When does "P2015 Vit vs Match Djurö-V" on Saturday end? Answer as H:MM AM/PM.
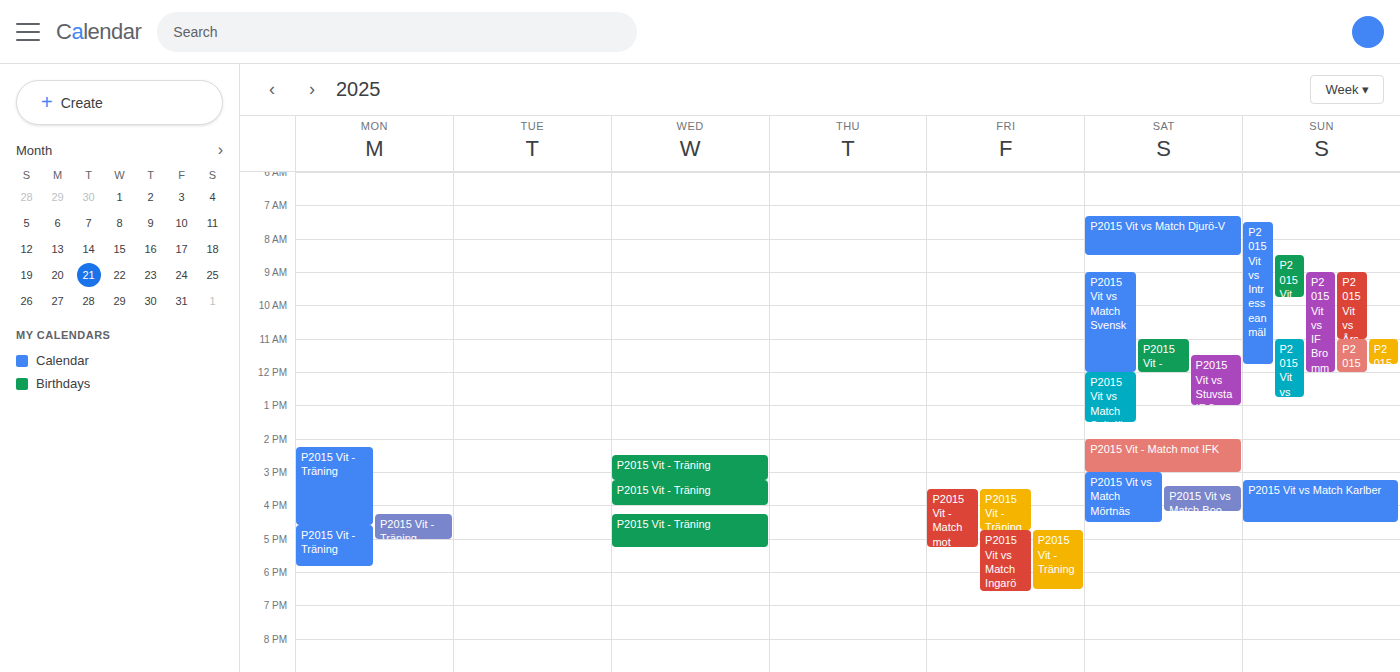
8:30 AM